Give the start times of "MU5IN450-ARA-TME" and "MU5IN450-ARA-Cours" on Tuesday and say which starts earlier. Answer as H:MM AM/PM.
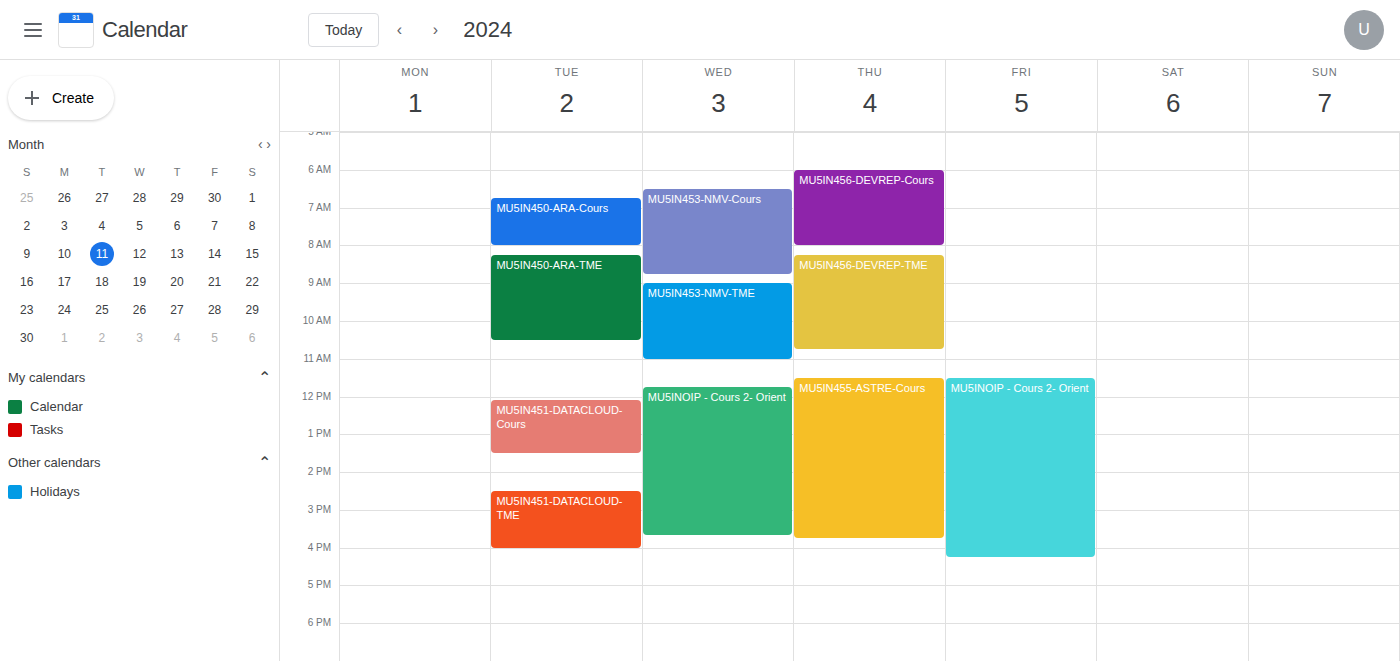
"MU5IN450-ARA-Cours" 6:45 AM; "MU5IN450-ARA-TME" 8:15 AM.